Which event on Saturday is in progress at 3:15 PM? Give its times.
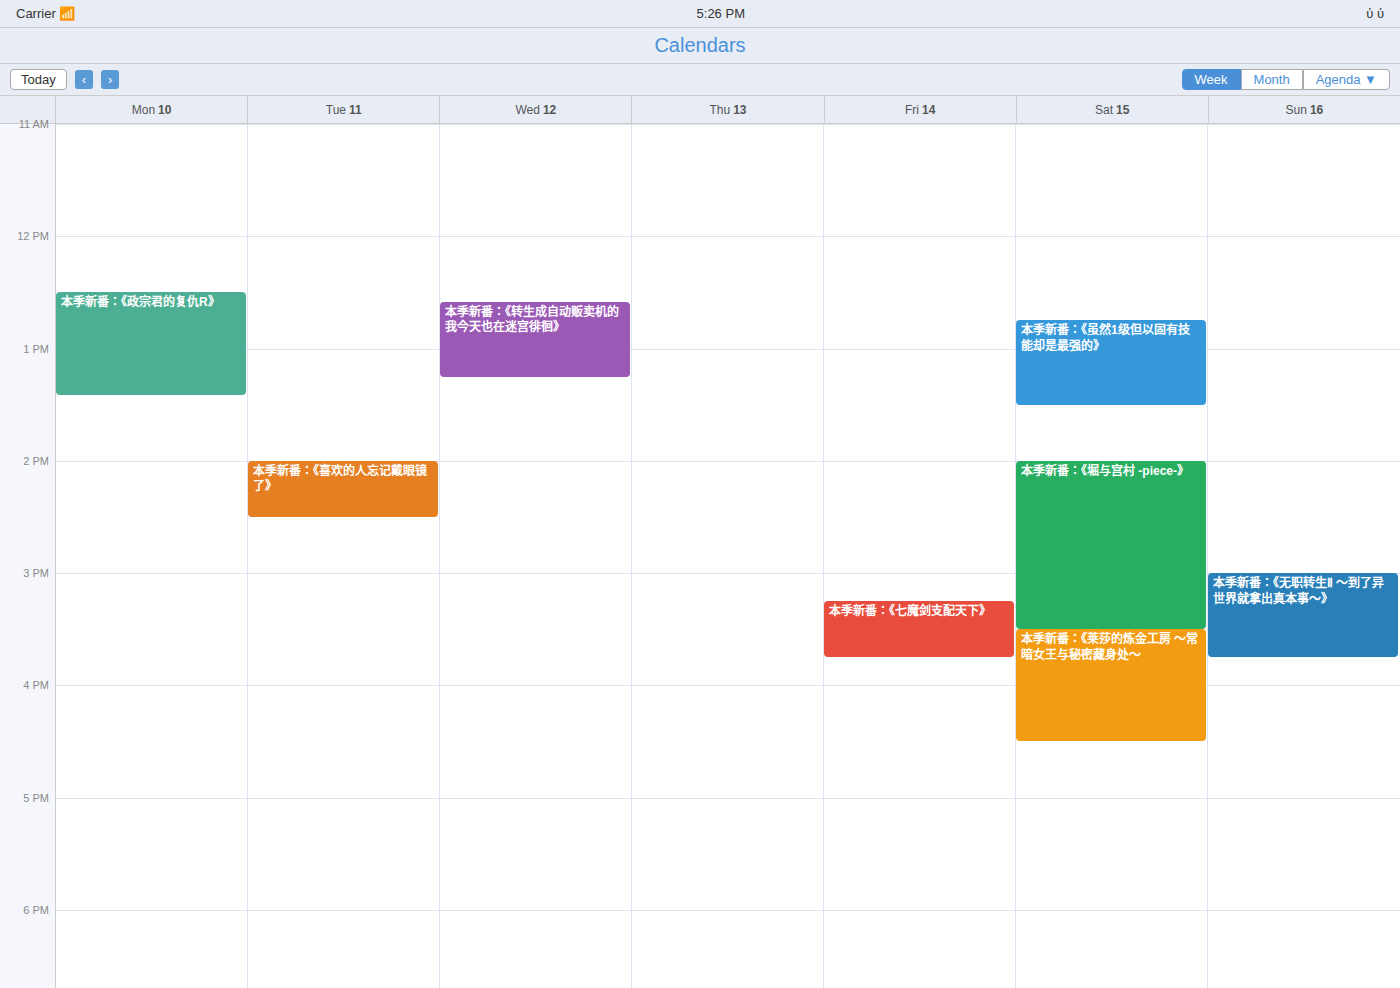
"本季新番：《堀与宫村 -piece-》", 2:00 PM to 3:30 PM